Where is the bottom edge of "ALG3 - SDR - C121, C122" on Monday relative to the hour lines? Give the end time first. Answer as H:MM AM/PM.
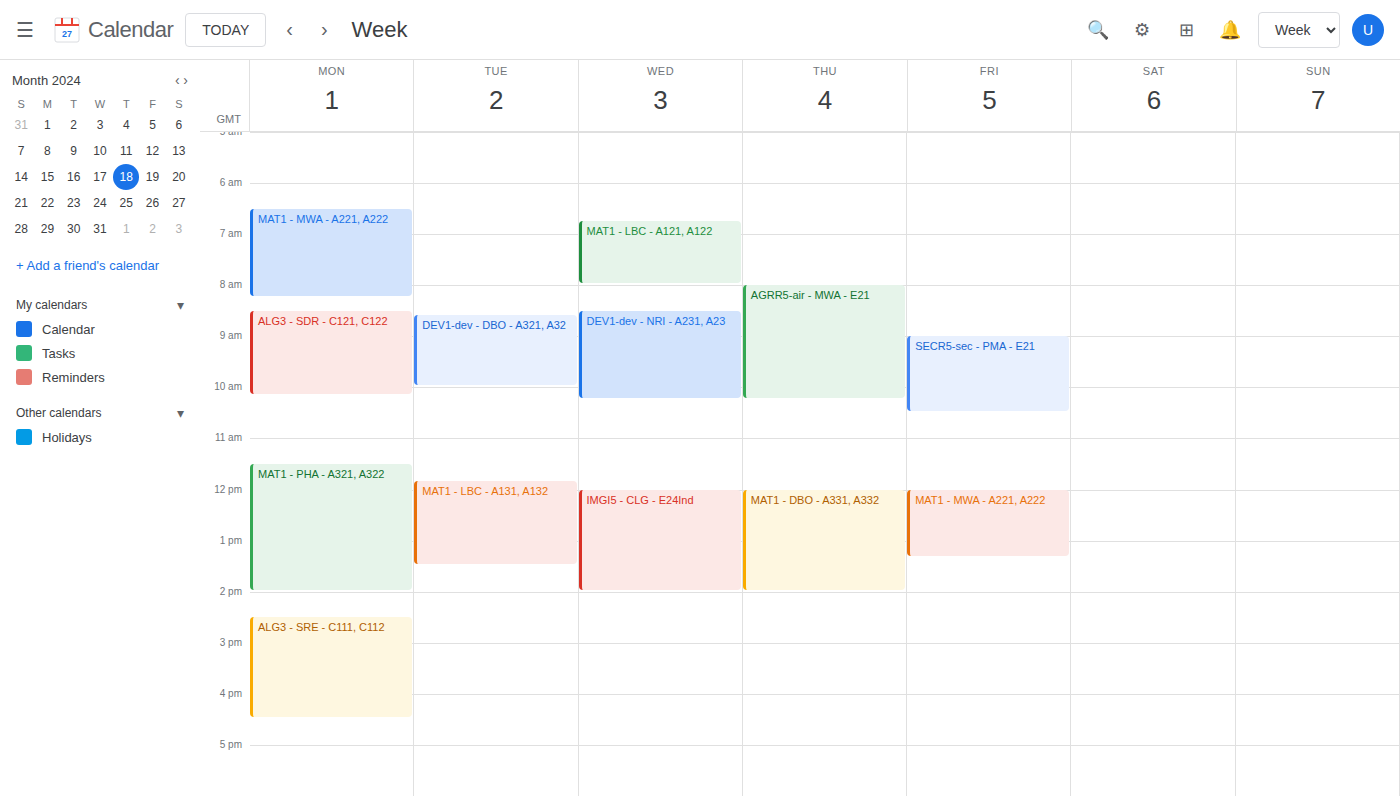
10:10 AM -- neither: 10 minutes below the 10 AM line and 50 minutes above the 11 AM line.